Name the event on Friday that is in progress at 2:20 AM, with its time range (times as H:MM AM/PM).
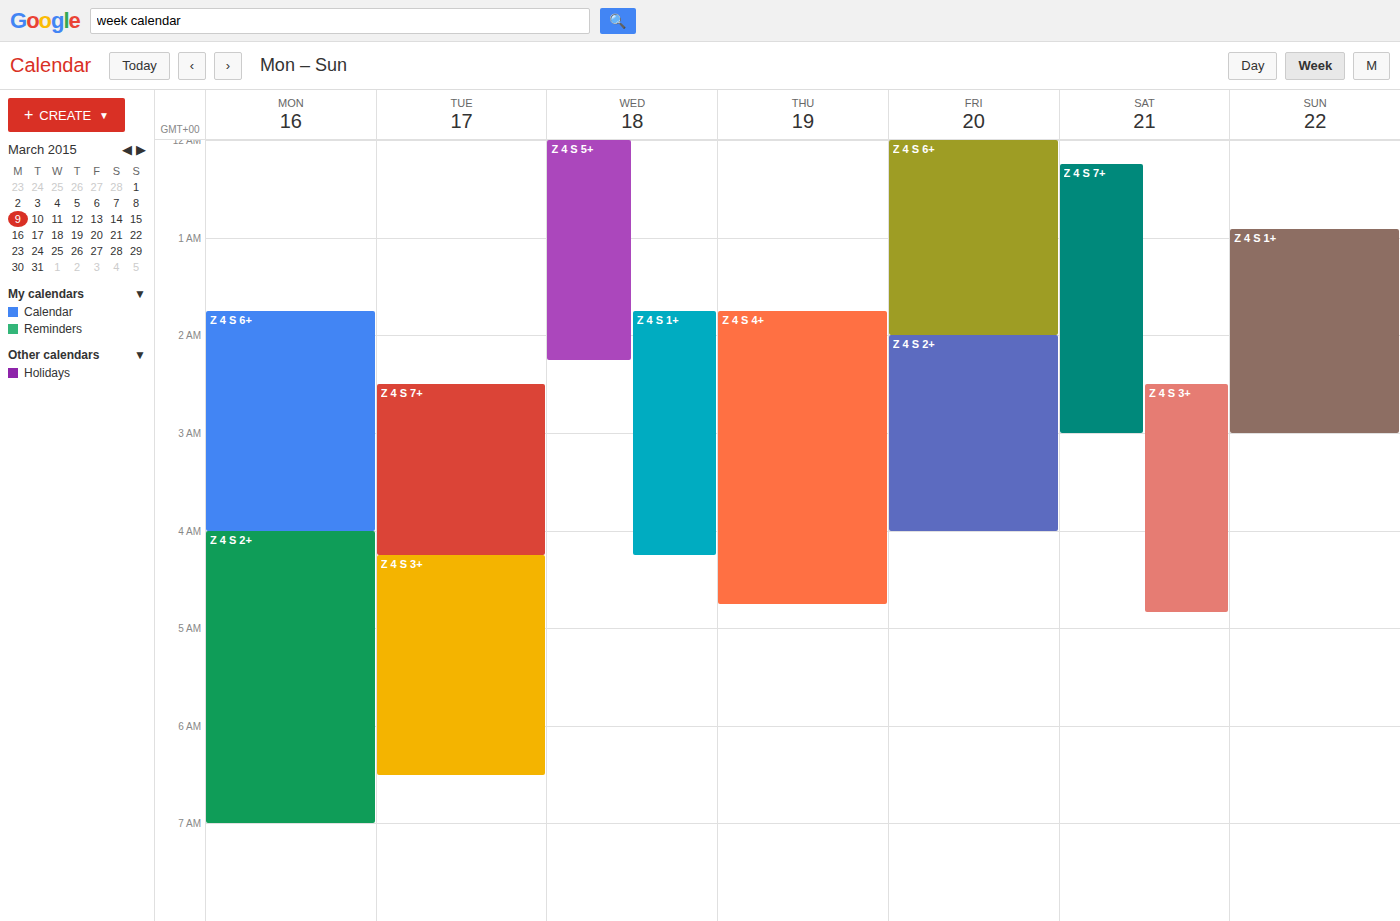
"Z 4 S 2+", 2:00 AM to 4:00 AM